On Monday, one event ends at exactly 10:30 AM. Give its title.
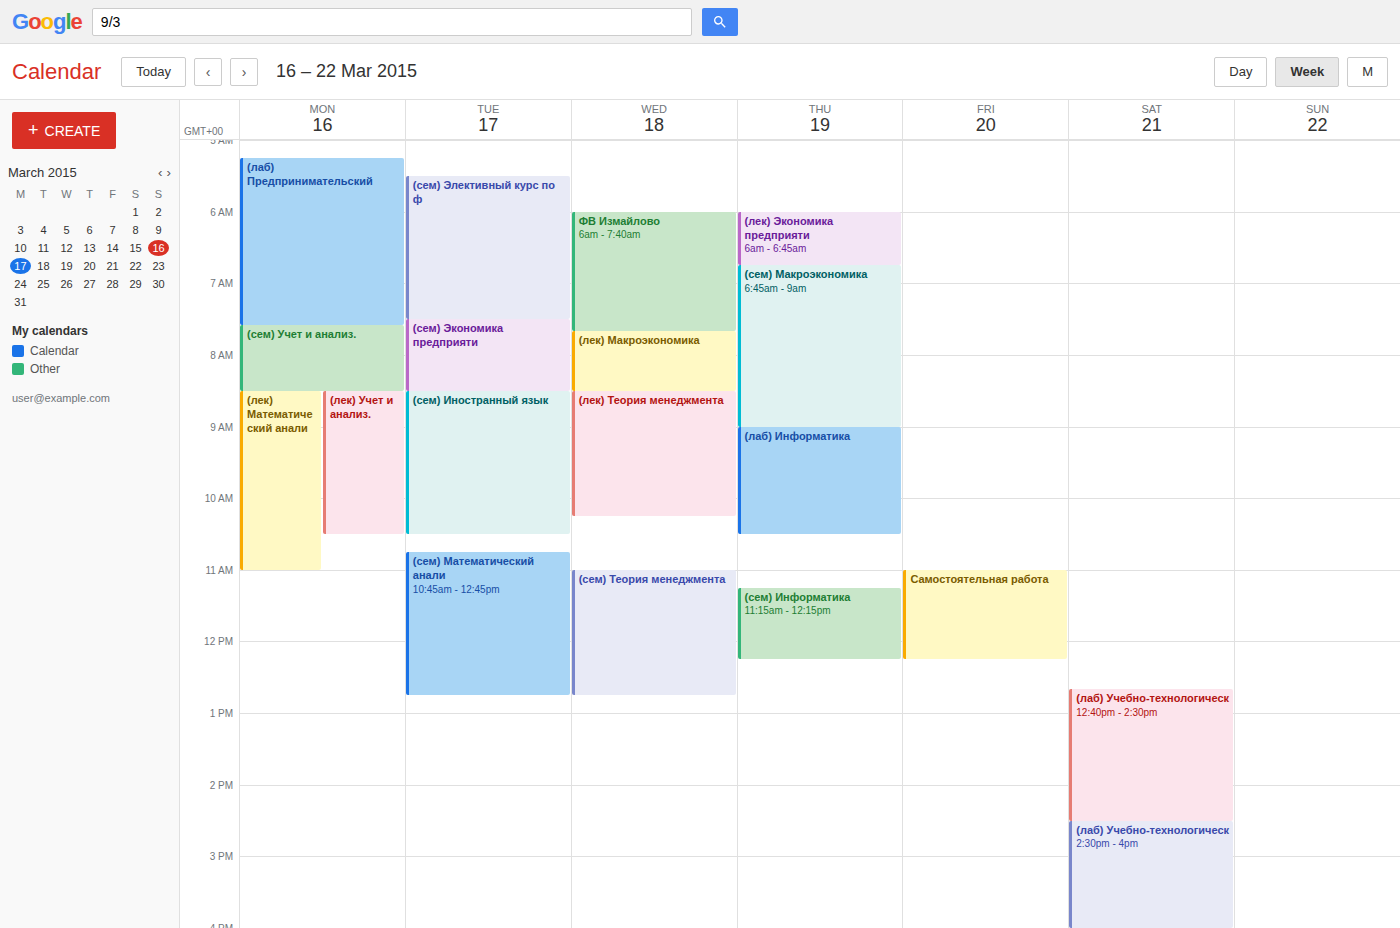
"(лек) Учет и анализ."